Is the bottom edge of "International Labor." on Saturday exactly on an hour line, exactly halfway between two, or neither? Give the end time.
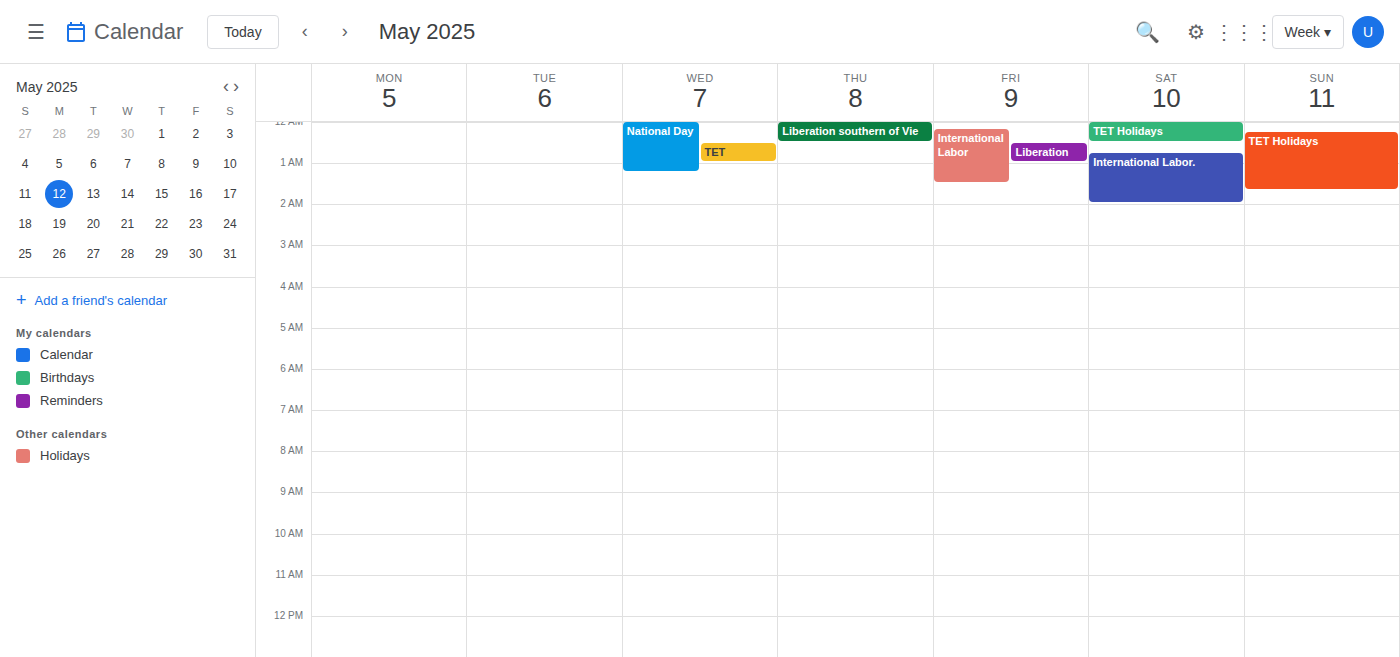
2:00 AM -- exactly on the 2 AM line.